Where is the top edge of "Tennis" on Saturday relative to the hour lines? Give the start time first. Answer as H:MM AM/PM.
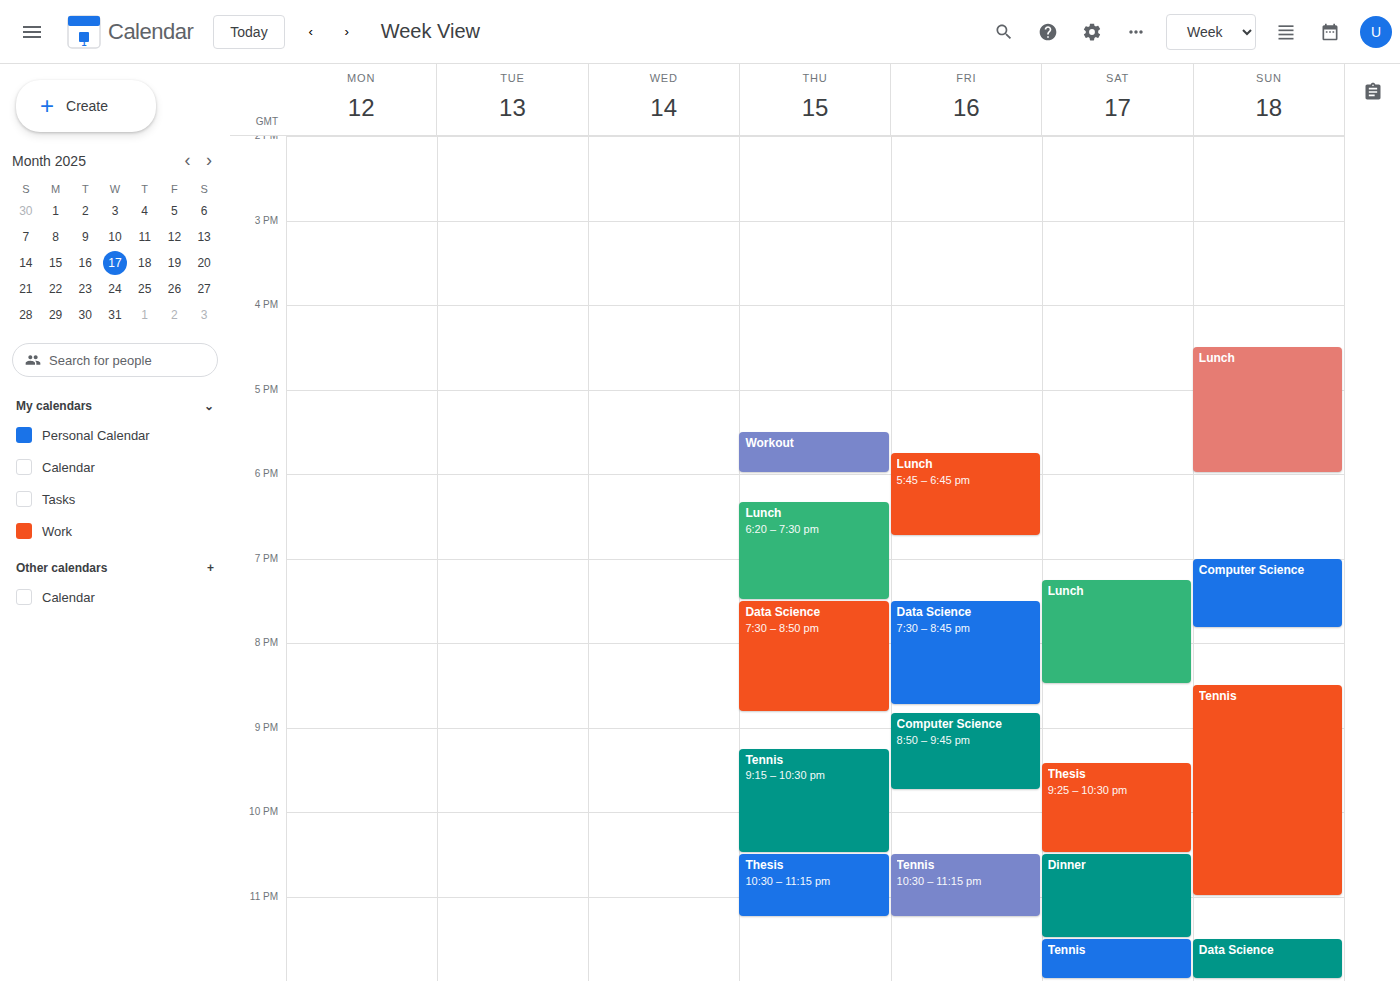
11:30 PM -- halfway between the 11 PM and 12 AM lines.